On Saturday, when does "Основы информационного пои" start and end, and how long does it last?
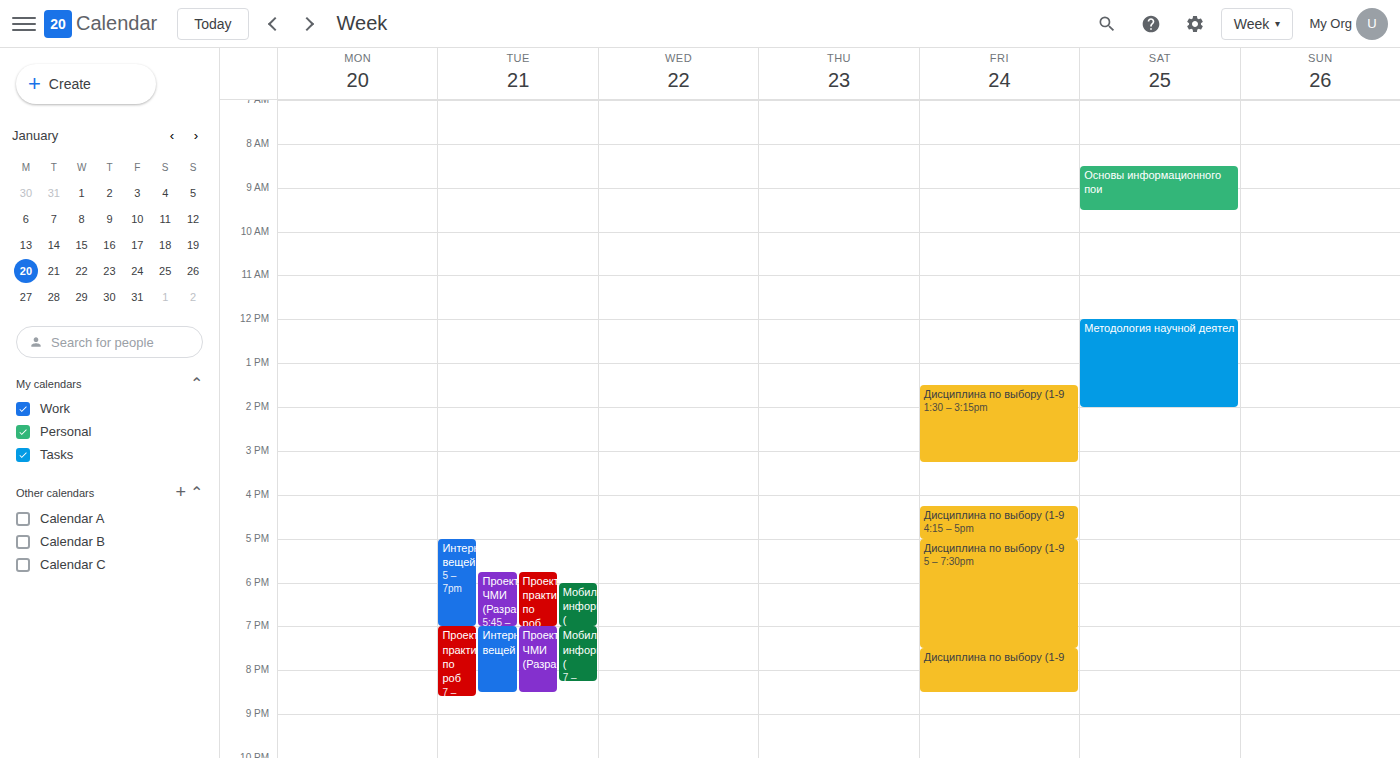
8:30 AM to 9:30 AM, 1 hour